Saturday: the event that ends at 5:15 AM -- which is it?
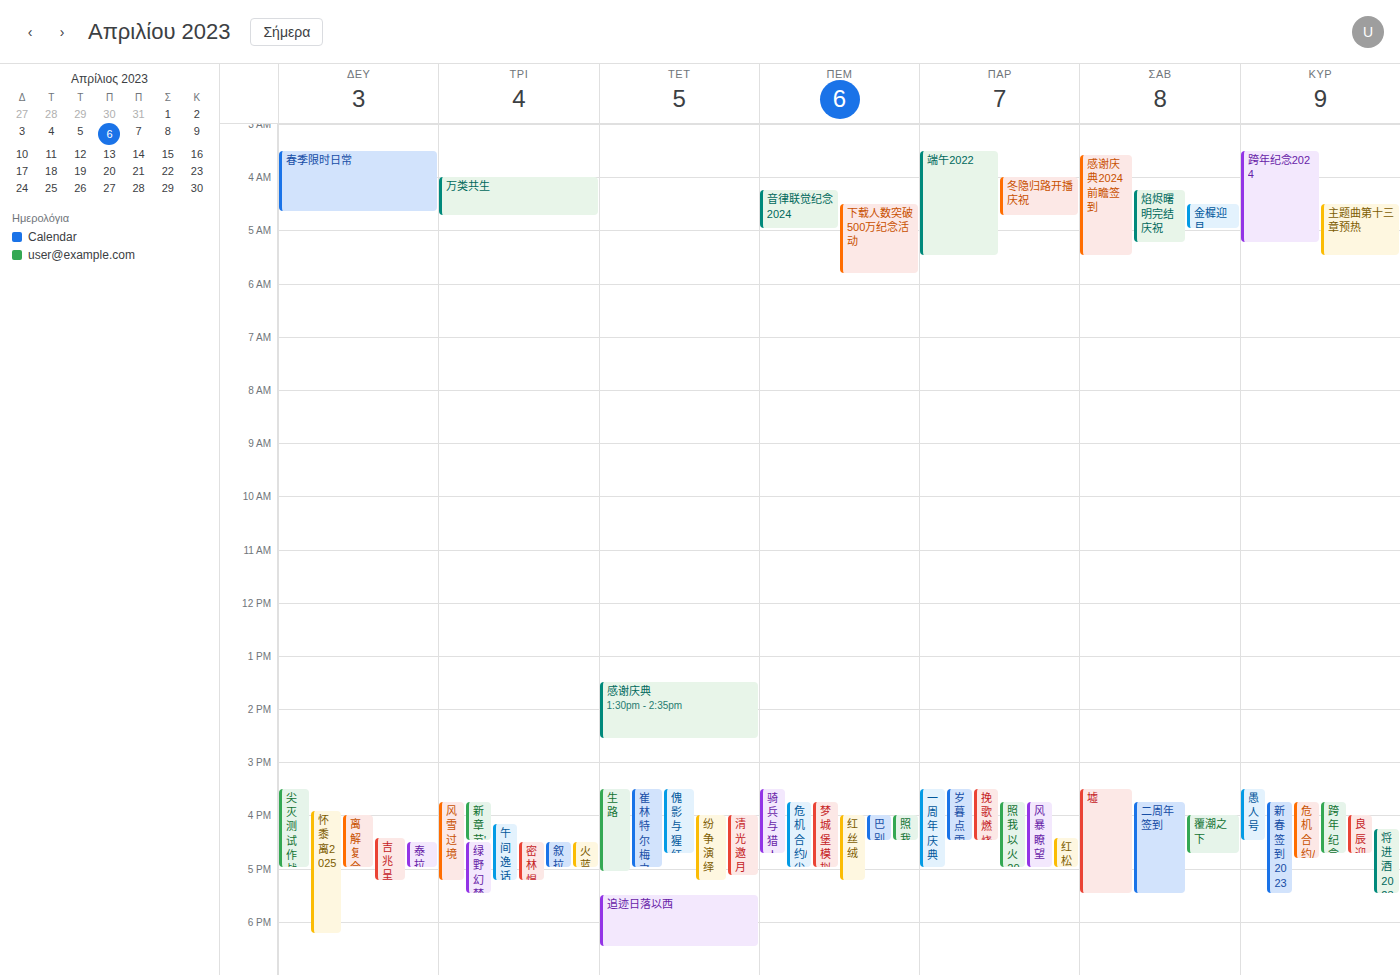
"焰烬曙明完结庆祝"